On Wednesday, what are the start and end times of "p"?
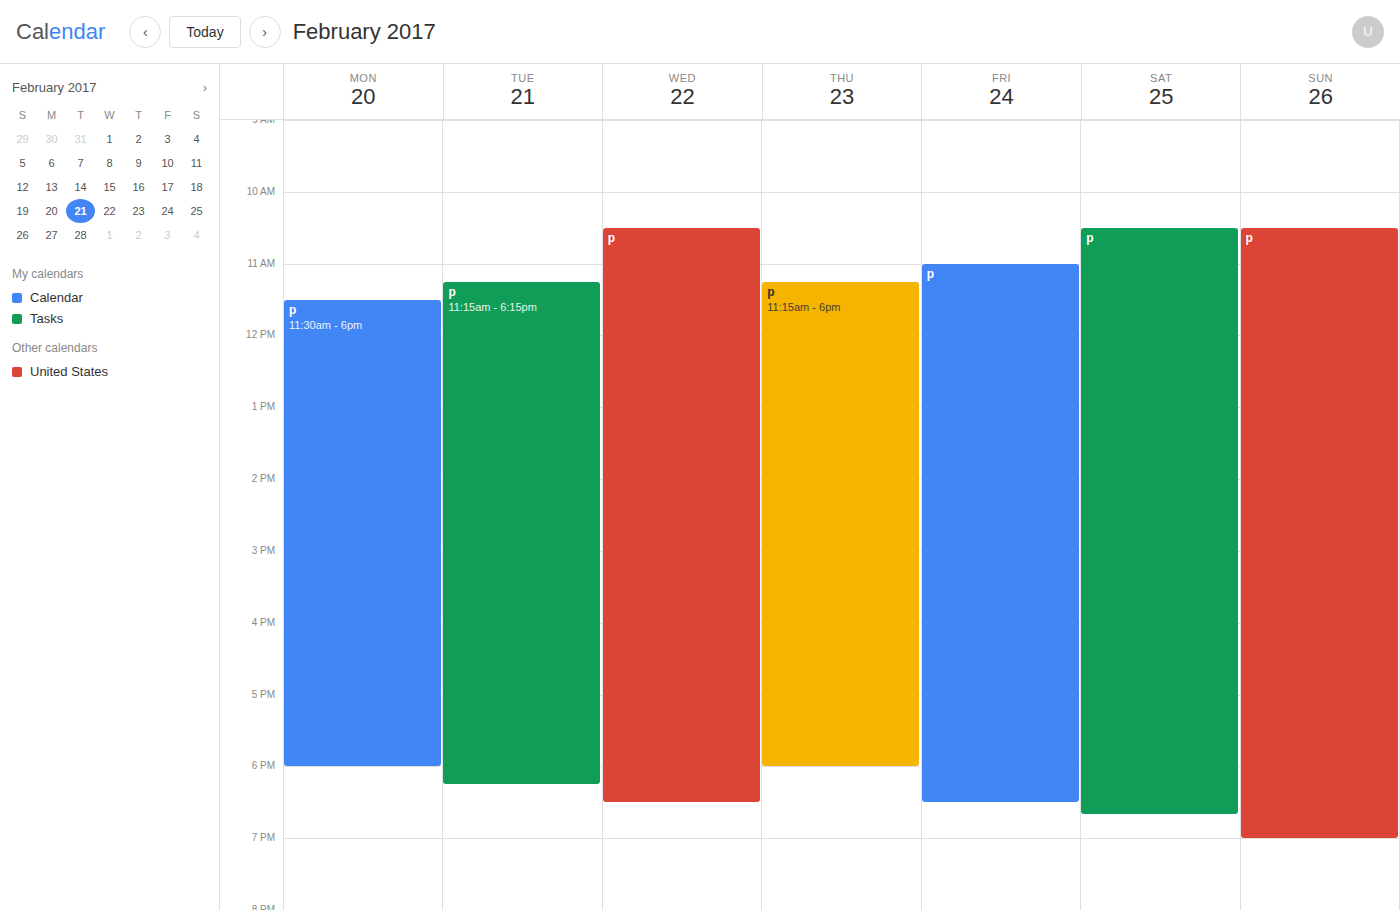
10:30 AM to 6:30 PM